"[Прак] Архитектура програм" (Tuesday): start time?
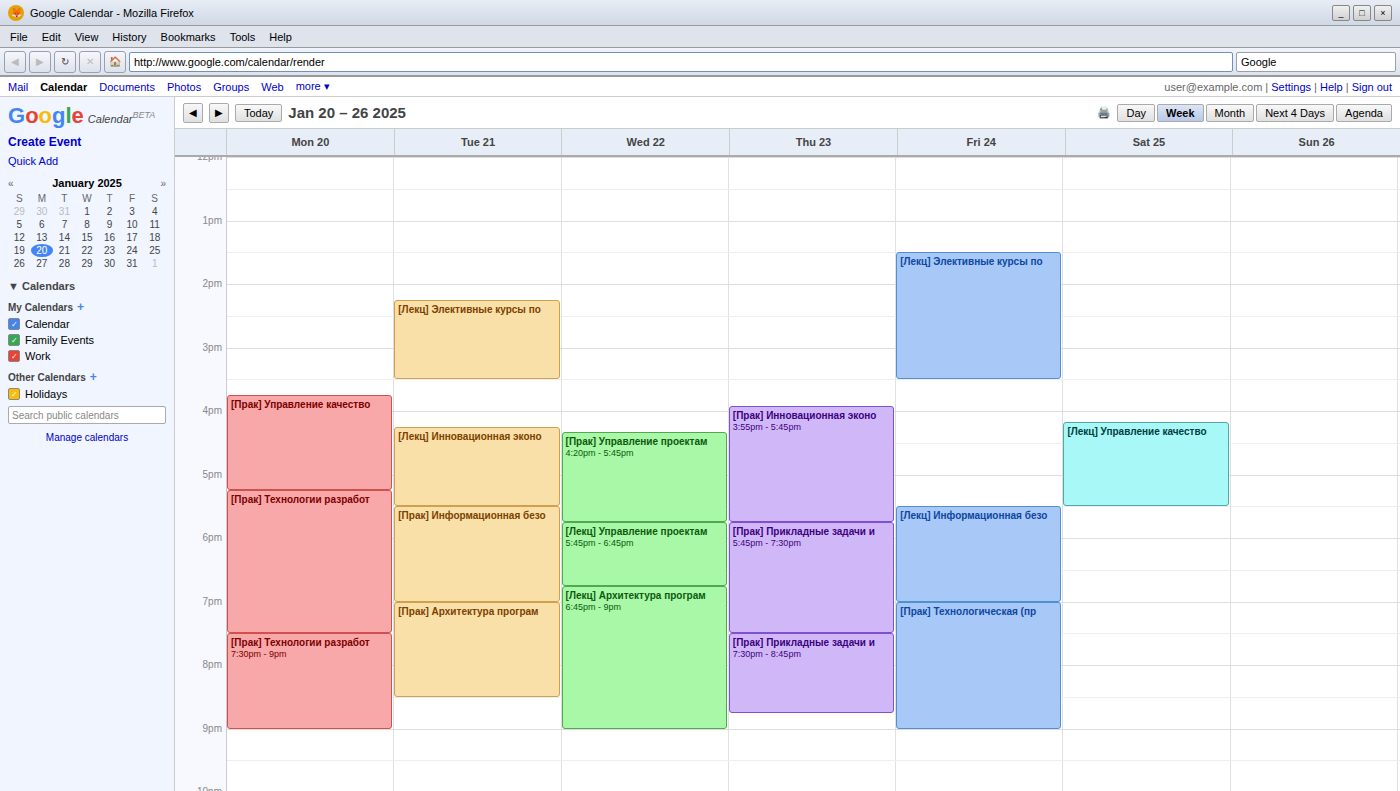
7:00 PM